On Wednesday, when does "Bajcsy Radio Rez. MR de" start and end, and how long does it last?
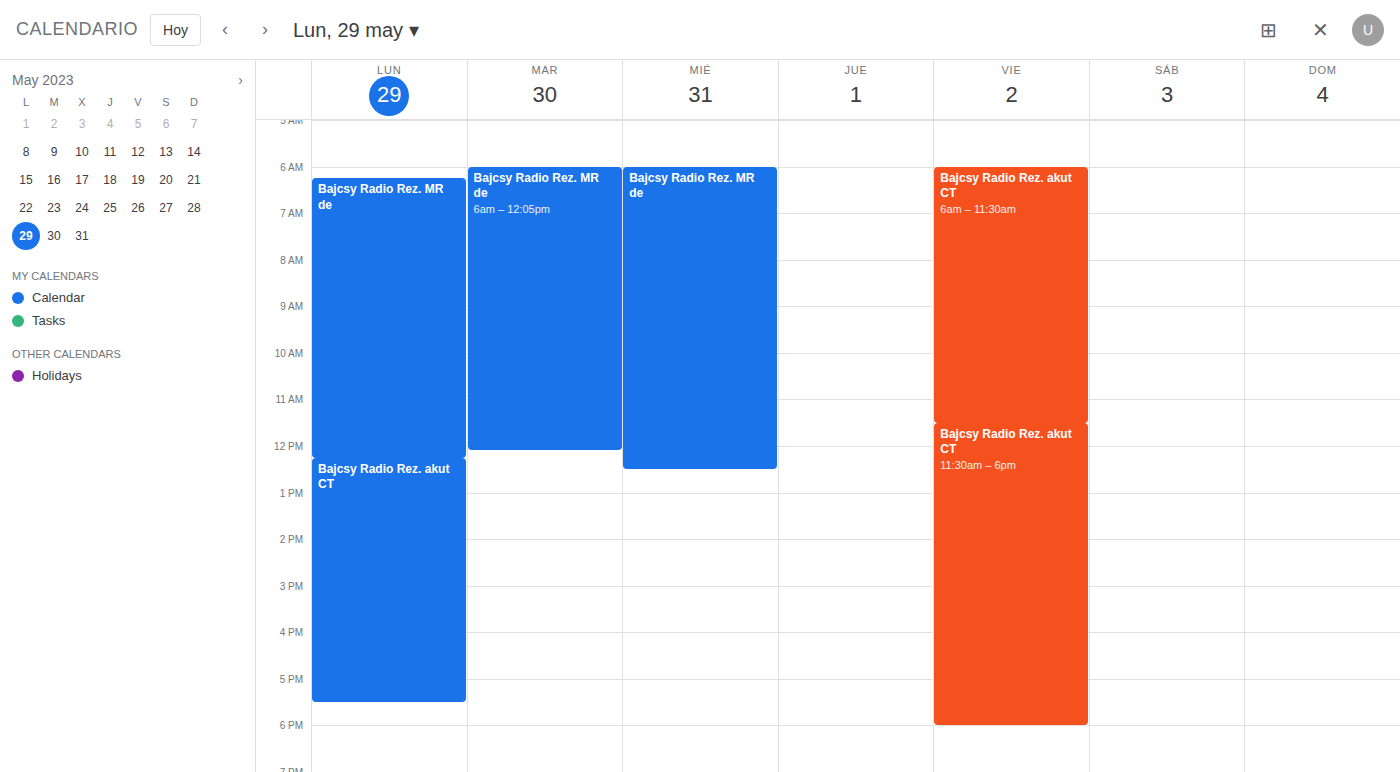
6:00 AM to 12:30 PM, 6 hours 30 minutes